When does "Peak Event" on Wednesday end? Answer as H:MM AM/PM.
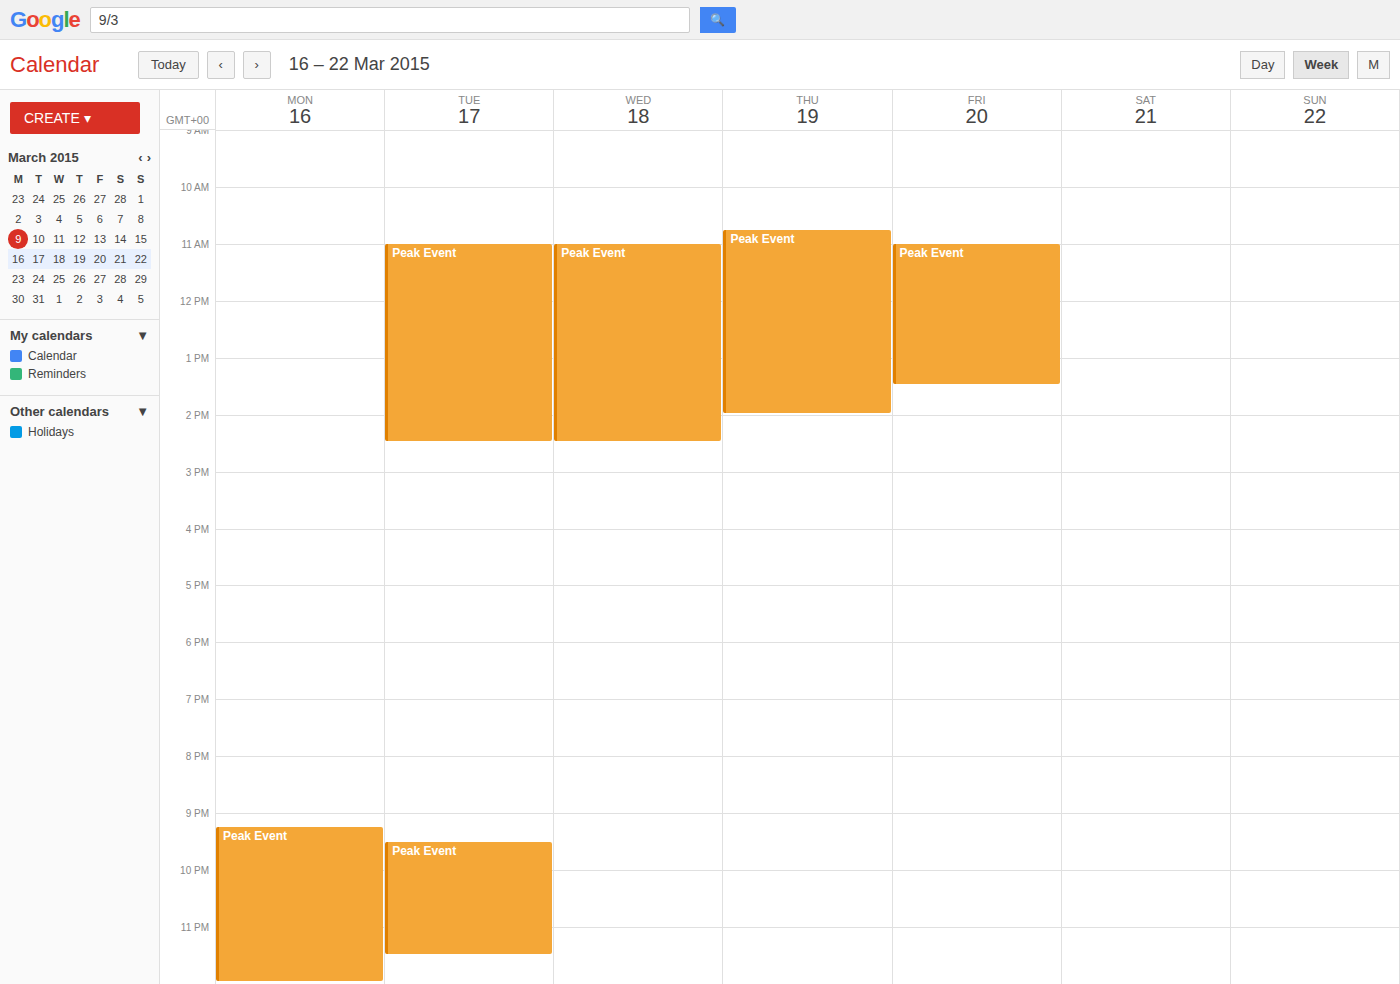
2:30 PM